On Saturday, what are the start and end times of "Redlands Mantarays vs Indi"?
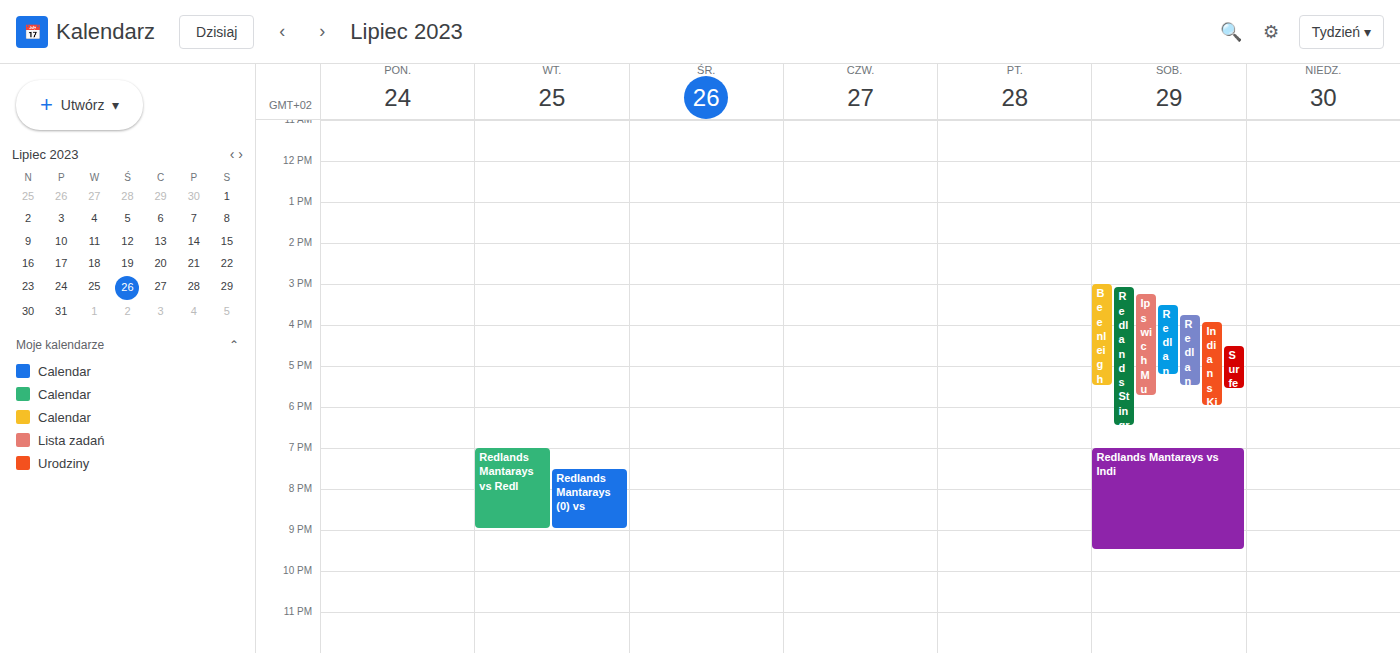
7:00 PM to 9:30 PM